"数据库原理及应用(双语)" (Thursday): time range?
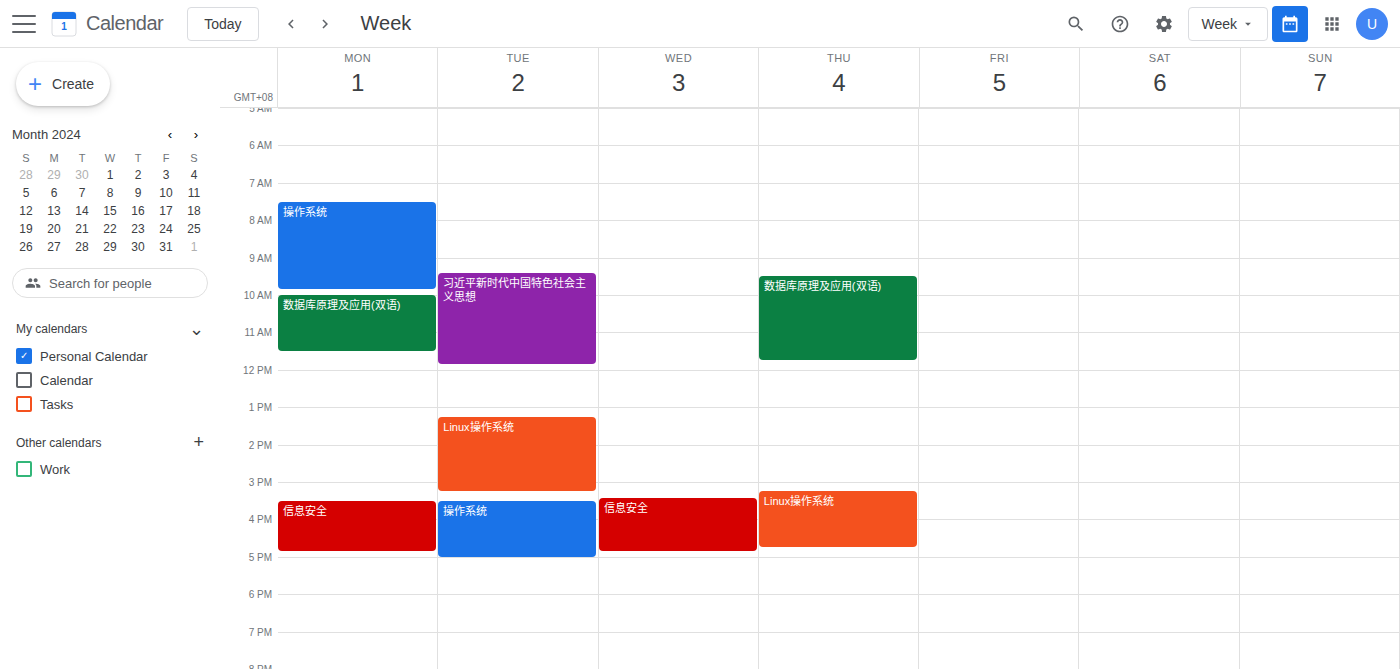
9:30 AM to 11:45 AM